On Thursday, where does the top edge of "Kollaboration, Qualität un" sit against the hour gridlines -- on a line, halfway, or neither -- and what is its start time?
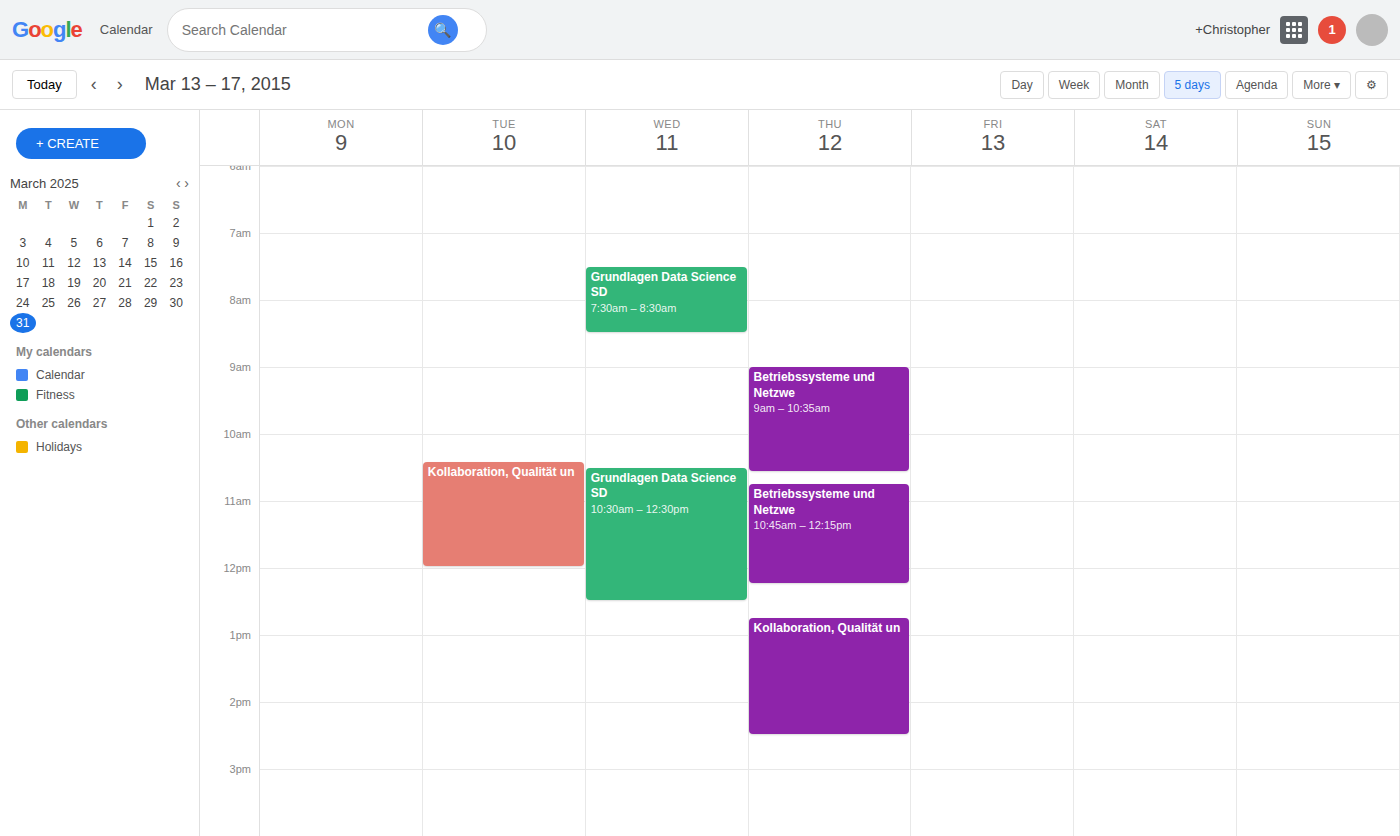
12:45 PM -- neither: three quarters of the way from the 12 PM line to the 1 PM line.